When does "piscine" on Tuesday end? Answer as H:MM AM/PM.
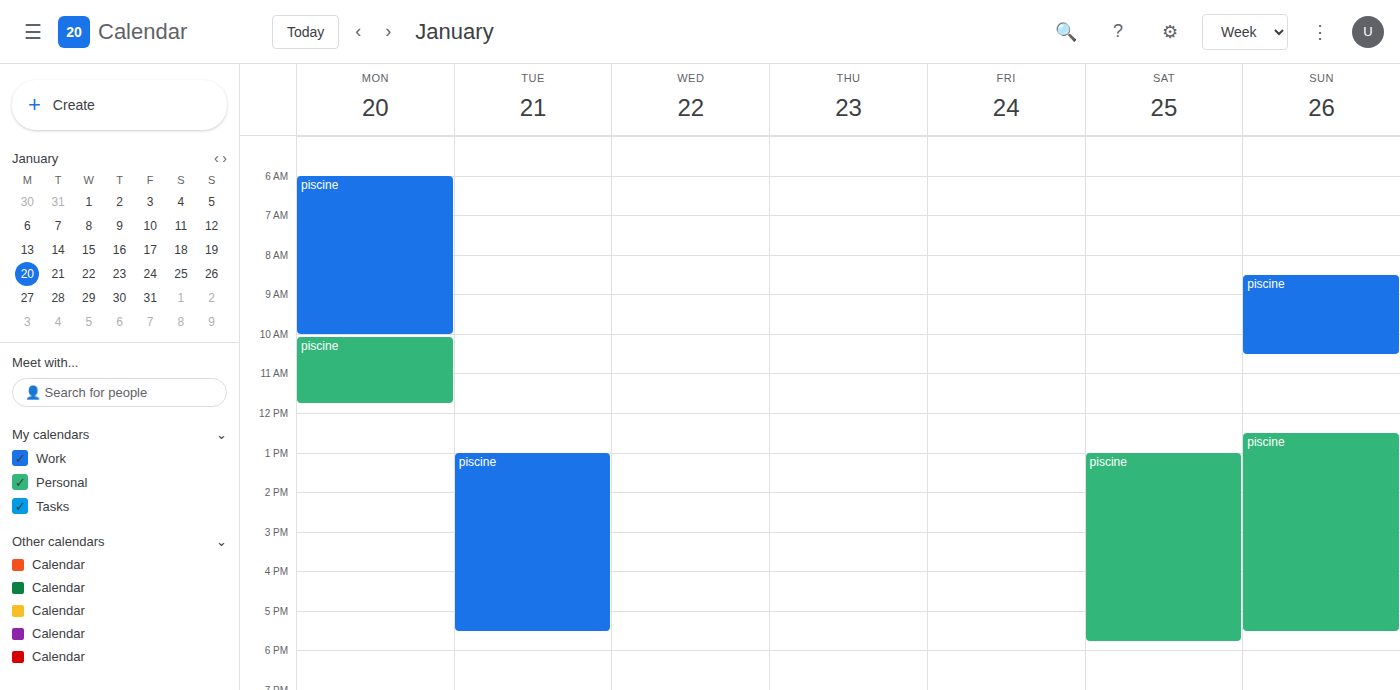
5:30 PM